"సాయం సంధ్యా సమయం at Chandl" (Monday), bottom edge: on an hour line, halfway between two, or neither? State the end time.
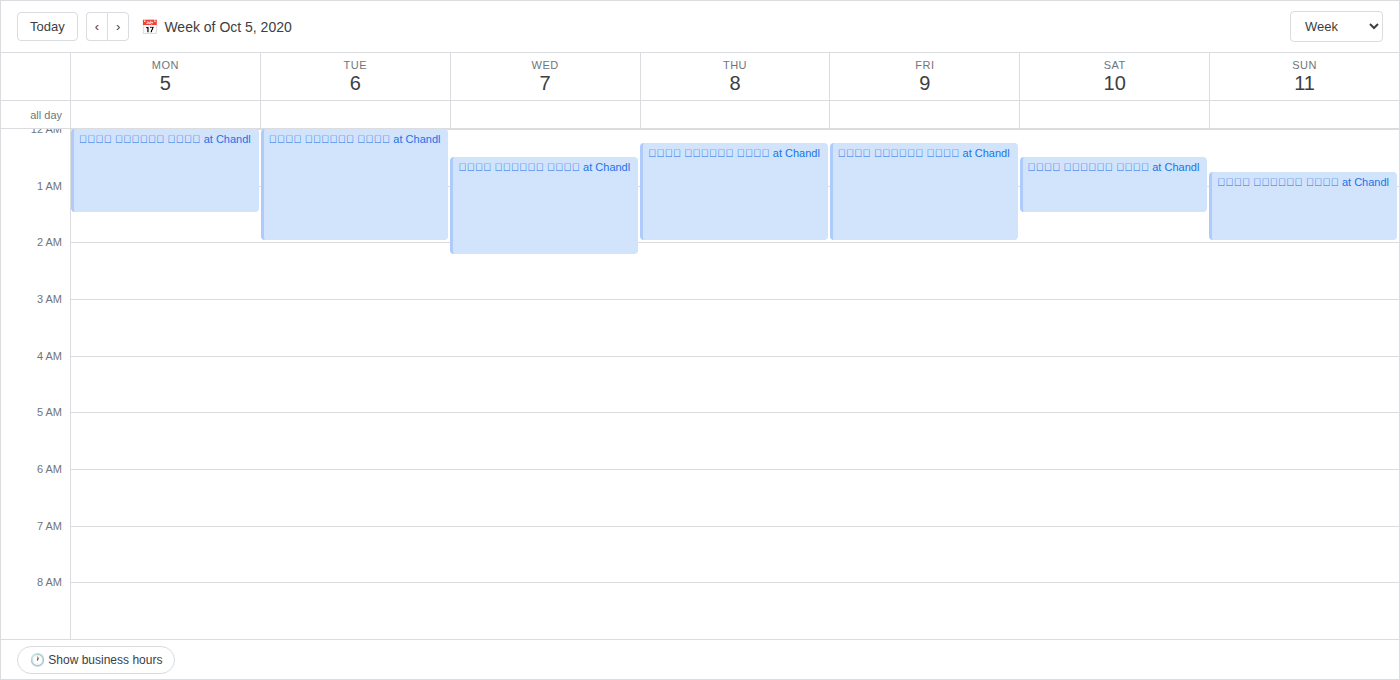
1:30 AM -- halfway between the 1 AM and 2 AM lines.